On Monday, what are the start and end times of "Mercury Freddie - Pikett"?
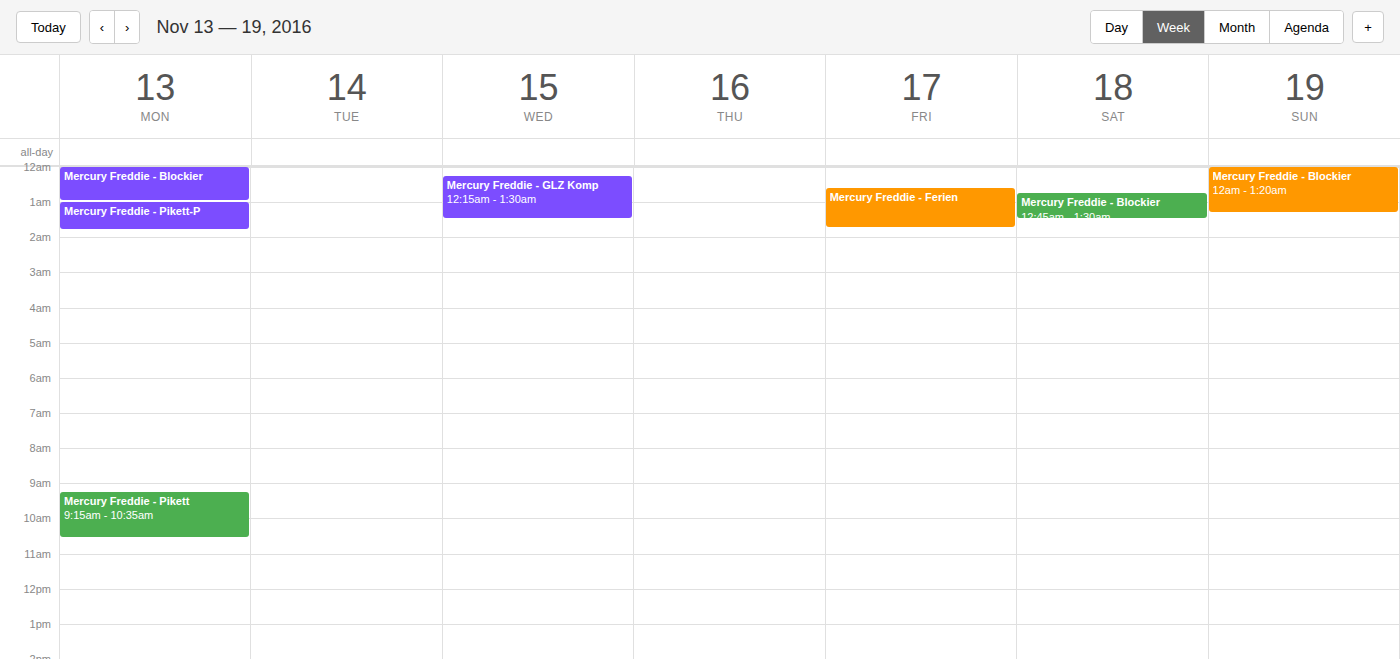
09:15 to 10:35